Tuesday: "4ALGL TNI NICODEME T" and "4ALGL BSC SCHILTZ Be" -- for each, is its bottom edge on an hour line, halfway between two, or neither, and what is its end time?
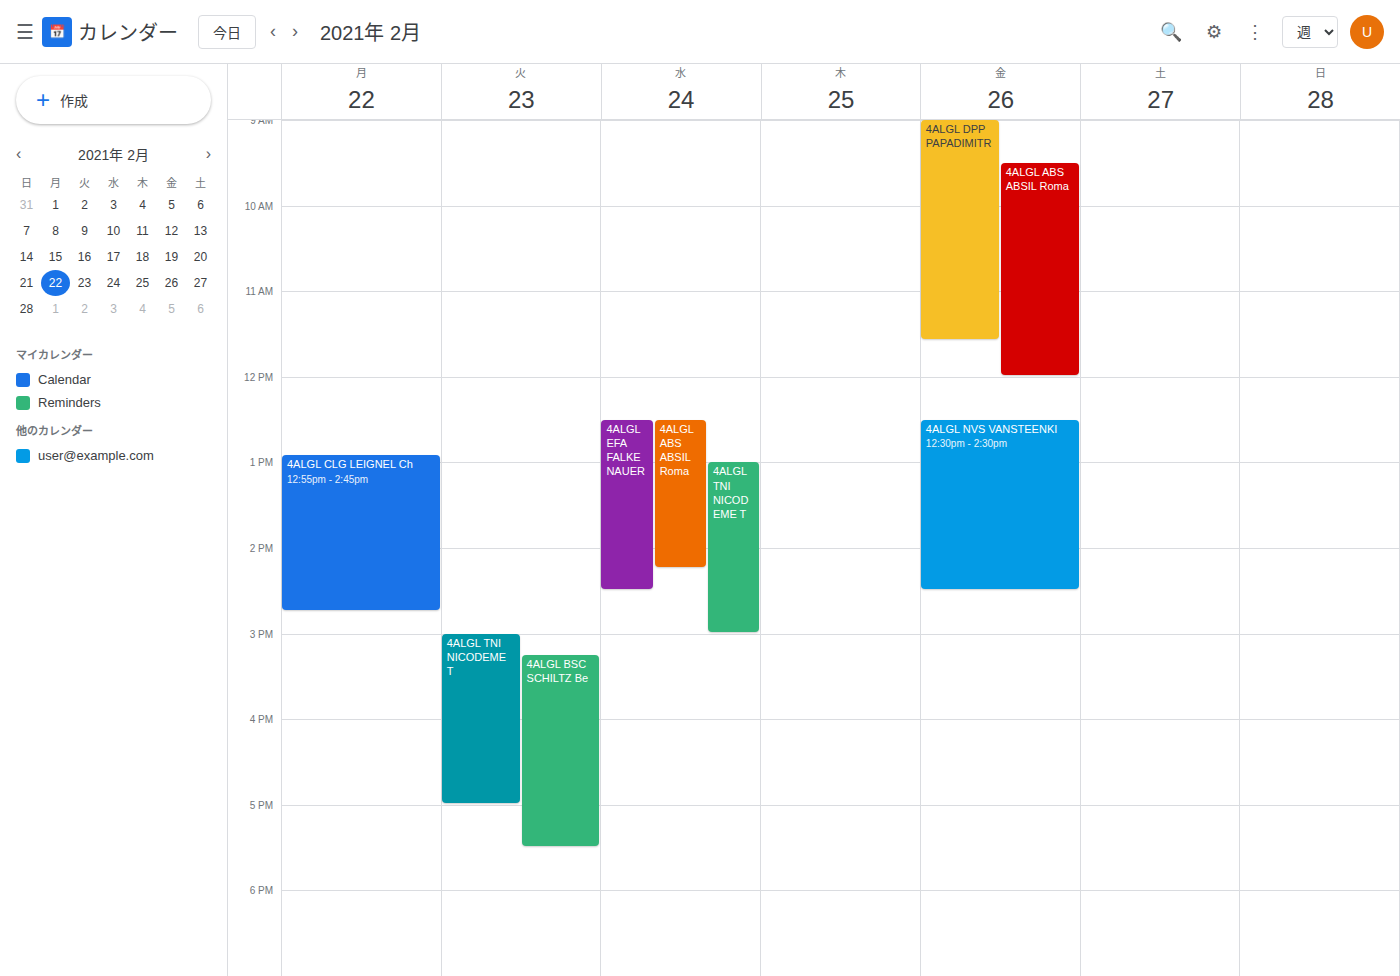
"4ALGL TNI NICODEME T": 5:00 PM, exactly on the 5 PM line. "4ALGL BSC SCHILTZ Be": 5:30 PM, halfway between the 5 PM and 6 PM lines.